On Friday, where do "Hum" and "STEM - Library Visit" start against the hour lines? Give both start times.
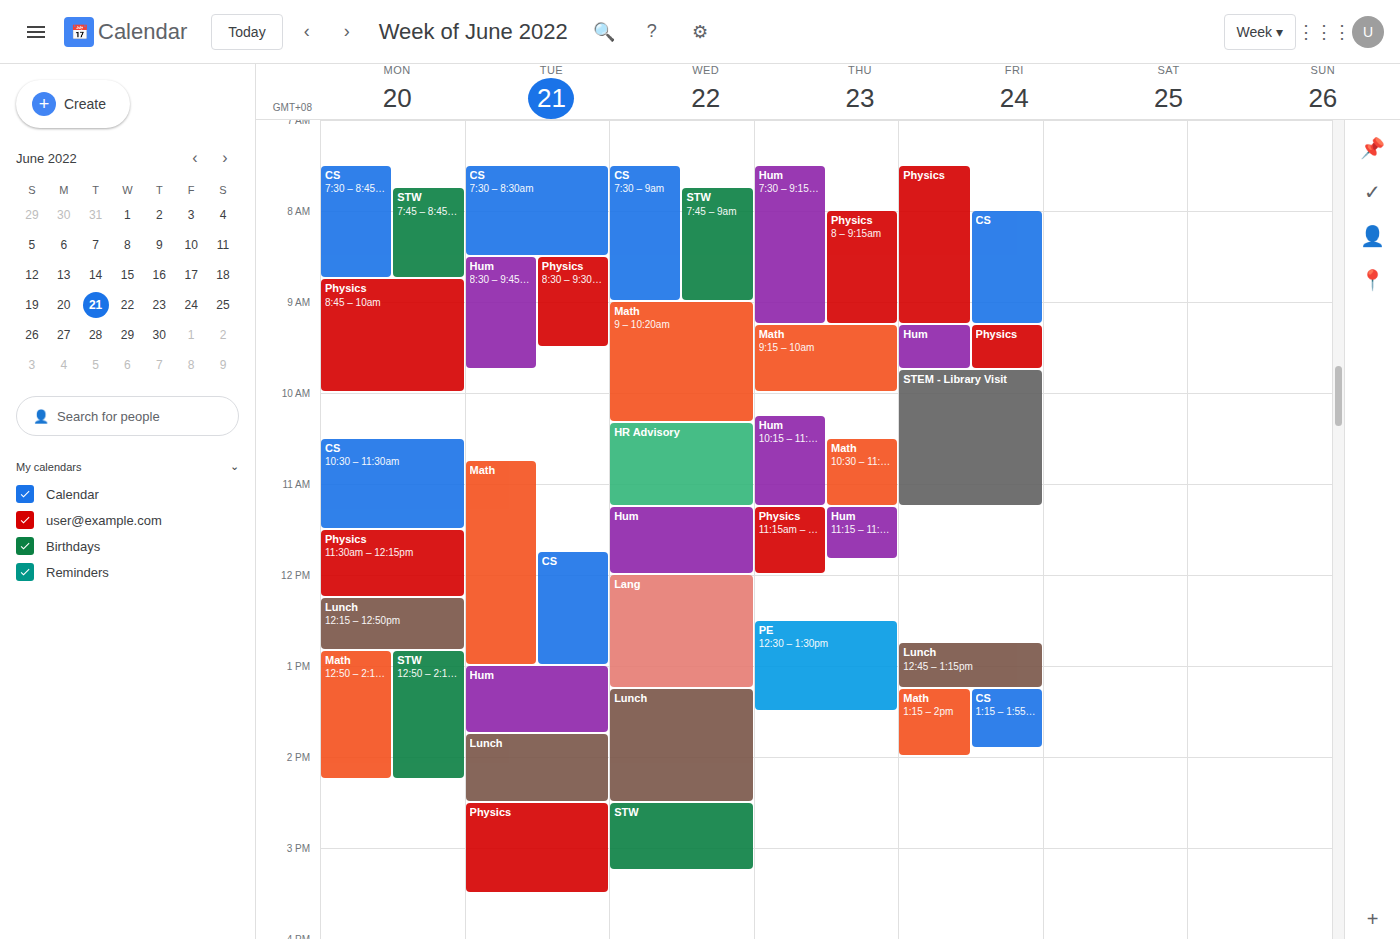
"Hum": 9:15 AM, neither: a quarter of the way from the 9 AM line to the 10 AM line. "STEM - Library Visit": 9:45 AM, neither: three quarters of the way from the 9 AM line to the 10 AM line.